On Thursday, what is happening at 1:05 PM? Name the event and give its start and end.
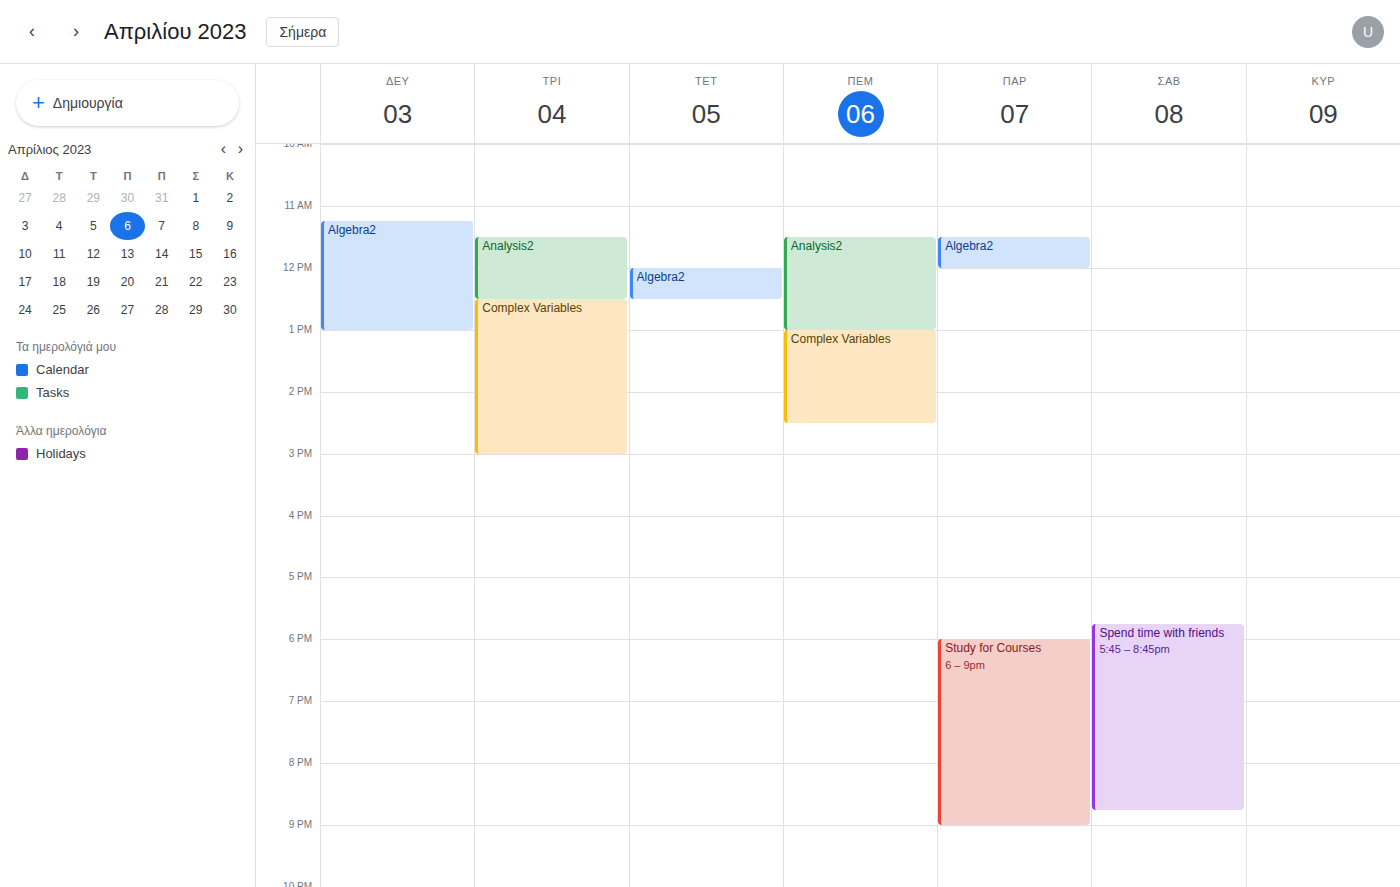
"Complex Variables", 1:00 PM to 2:30 PM